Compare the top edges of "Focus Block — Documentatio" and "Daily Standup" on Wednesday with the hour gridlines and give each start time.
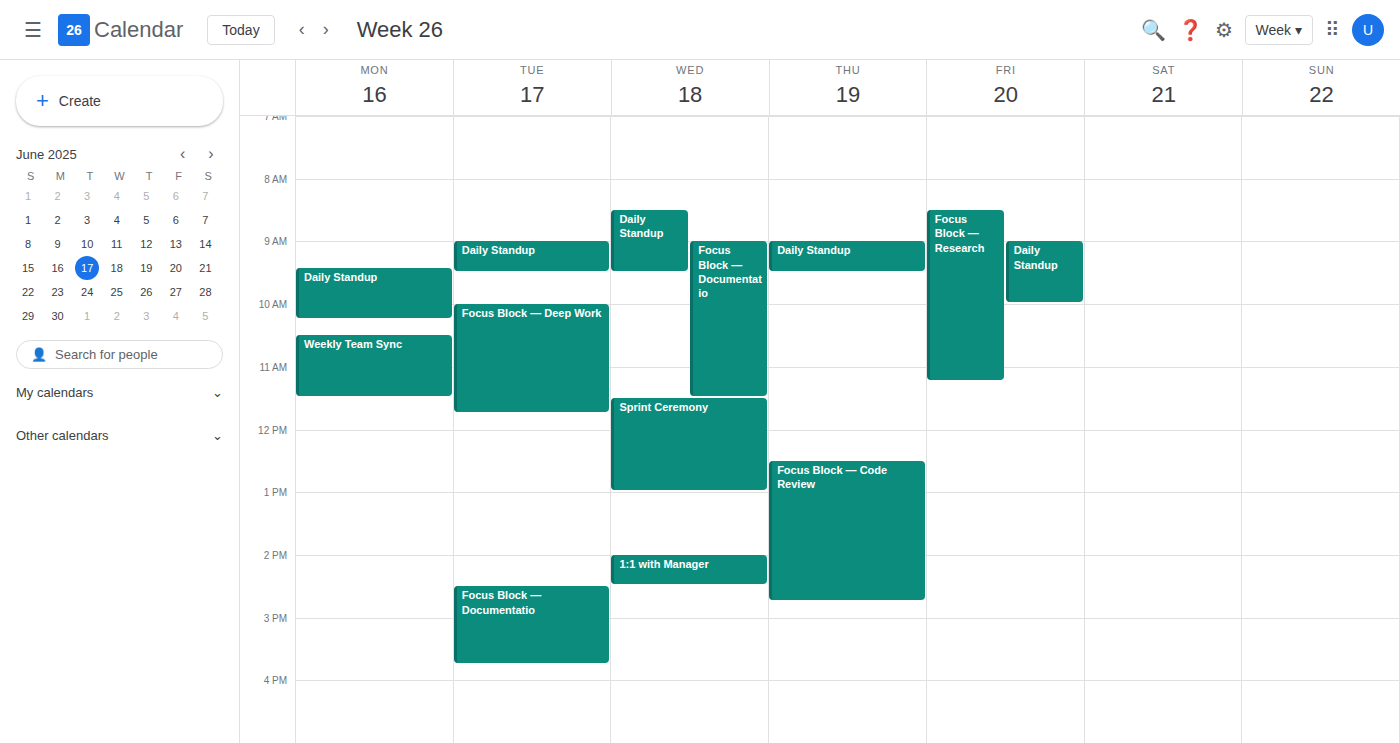
"Focus Block — Documentatio": 9:00 AM, exactly on the 9 AM line. "Daily Standup": 8:30 AM, halfway between the 8 AM and 9 AM lines.